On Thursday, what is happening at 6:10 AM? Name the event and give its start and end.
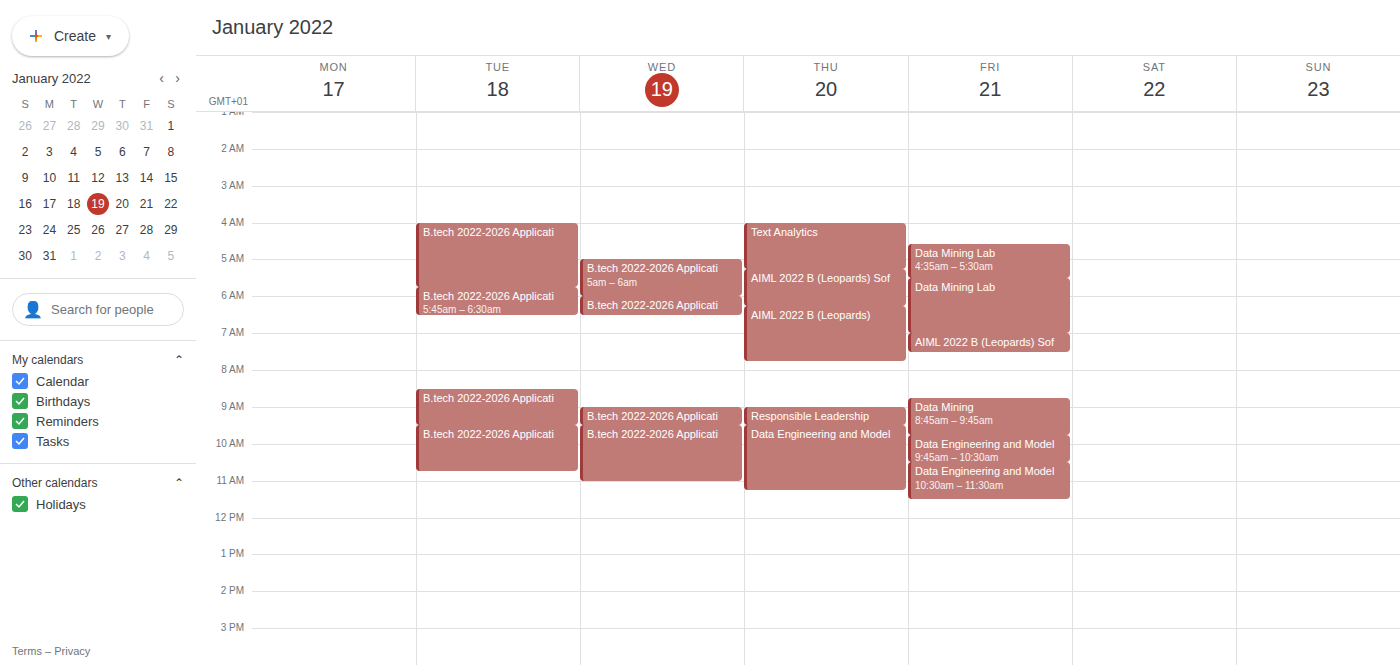
"AIML 2022 B (Leopards) Sof", 5:15 AM to 6:15 AM